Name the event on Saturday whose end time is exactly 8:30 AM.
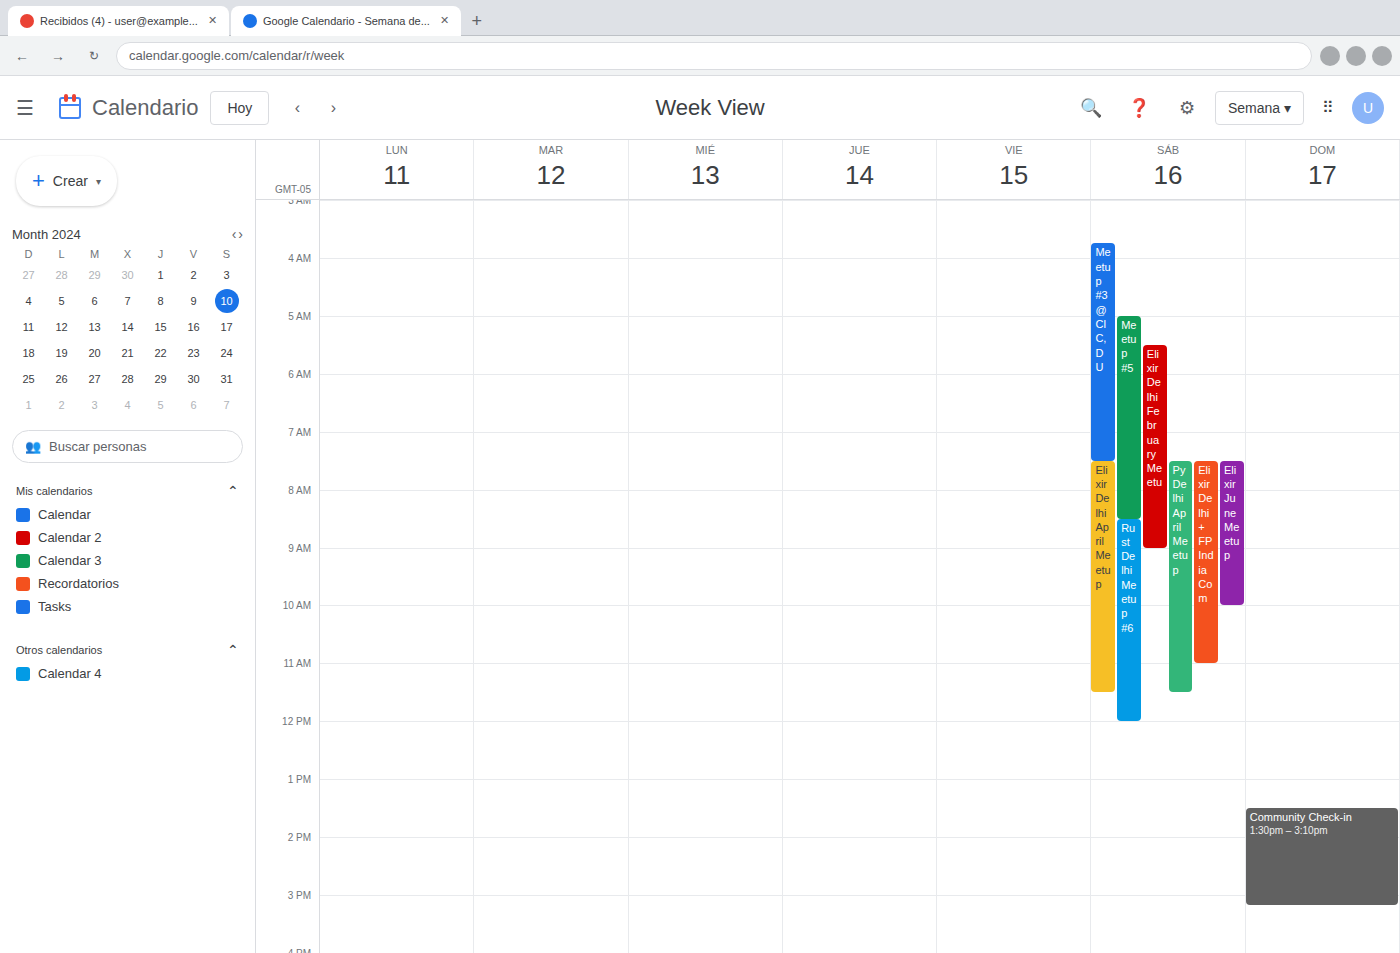
"Meetup #5"